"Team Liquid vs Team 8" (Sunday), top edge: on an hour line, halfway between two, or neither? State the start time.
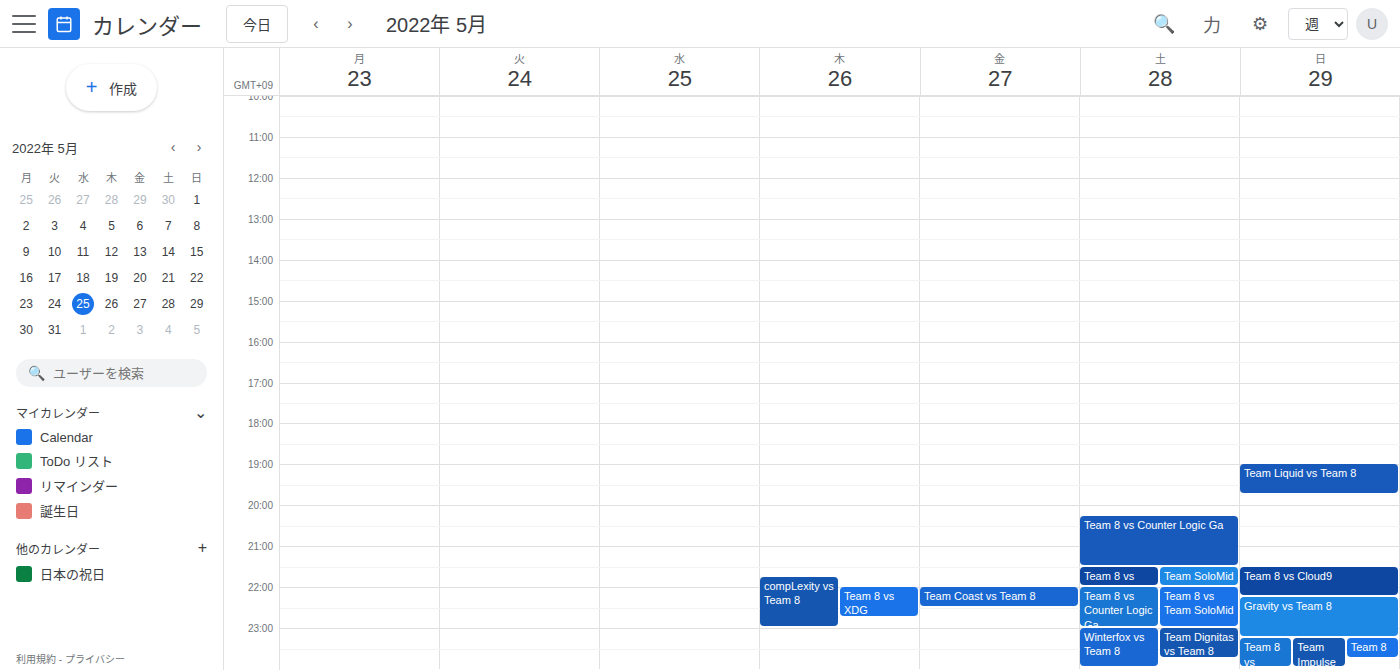
7:00 PM -- exactly on the 7 PM line.